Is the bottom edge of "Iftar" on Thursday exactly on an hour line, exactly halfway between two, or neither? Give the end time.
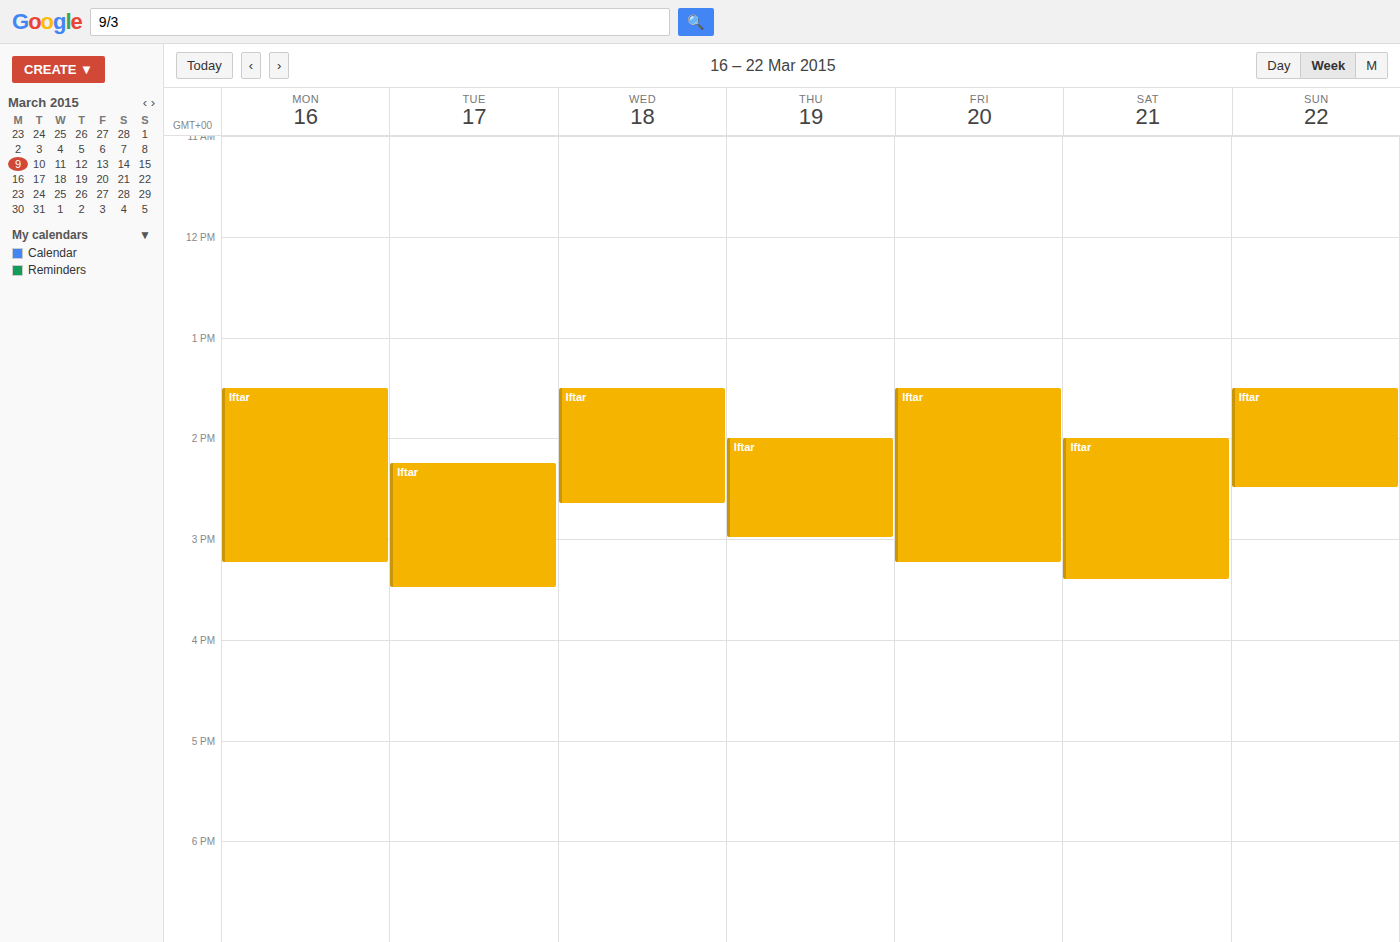
15:00 -- exactly on the 15:00 line.